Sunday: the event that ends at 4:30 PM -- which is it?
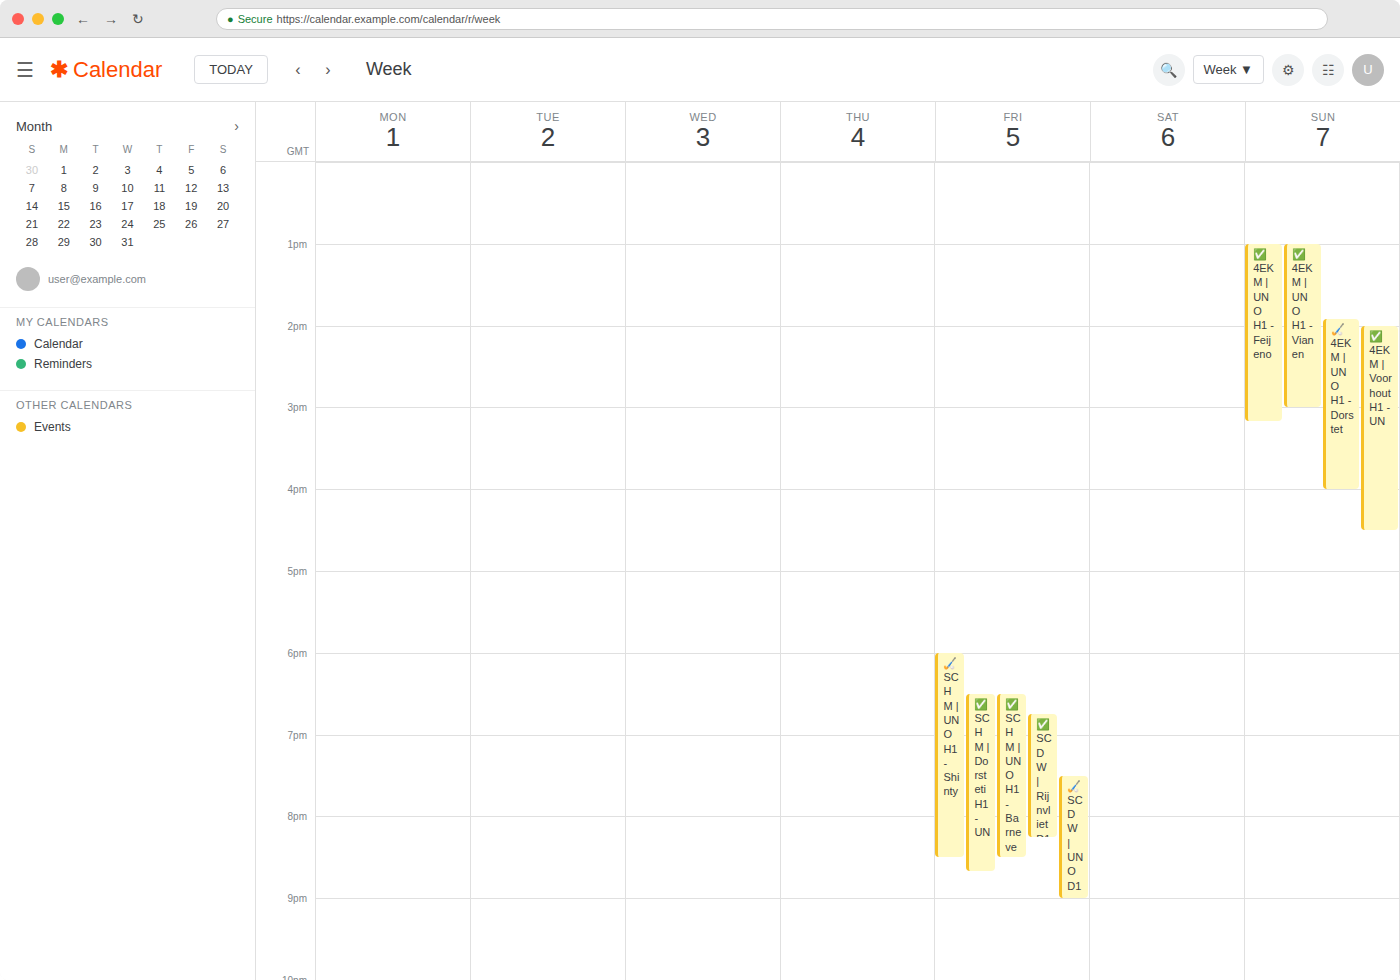
"✅ 4EK M | Voorhout H1 - UN"